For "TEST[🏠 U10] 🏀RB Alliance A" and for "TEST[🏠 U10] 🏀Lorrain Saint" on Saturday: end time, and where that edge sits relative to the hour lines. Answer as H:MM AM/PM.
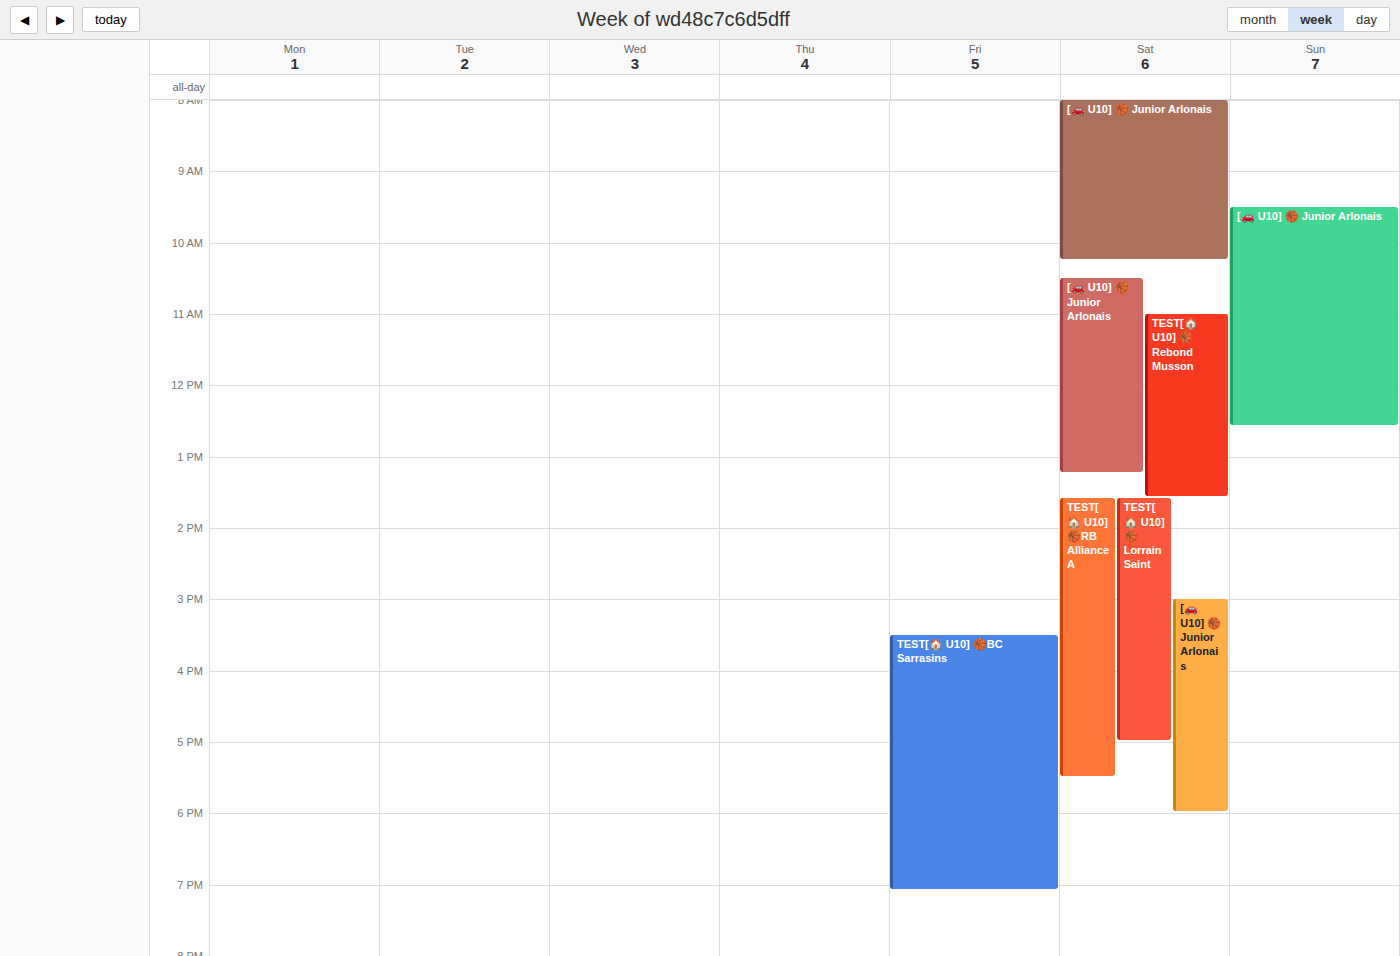
"TEST[🏠 U10] 🏀RB Alliance A": 5:30 PM, halfway between the 5 PM and 6 PM lines. "TEST[🏠 U10] 🏀Lorrain Saint": 5:00 PM, exactly on the 5 PM line.